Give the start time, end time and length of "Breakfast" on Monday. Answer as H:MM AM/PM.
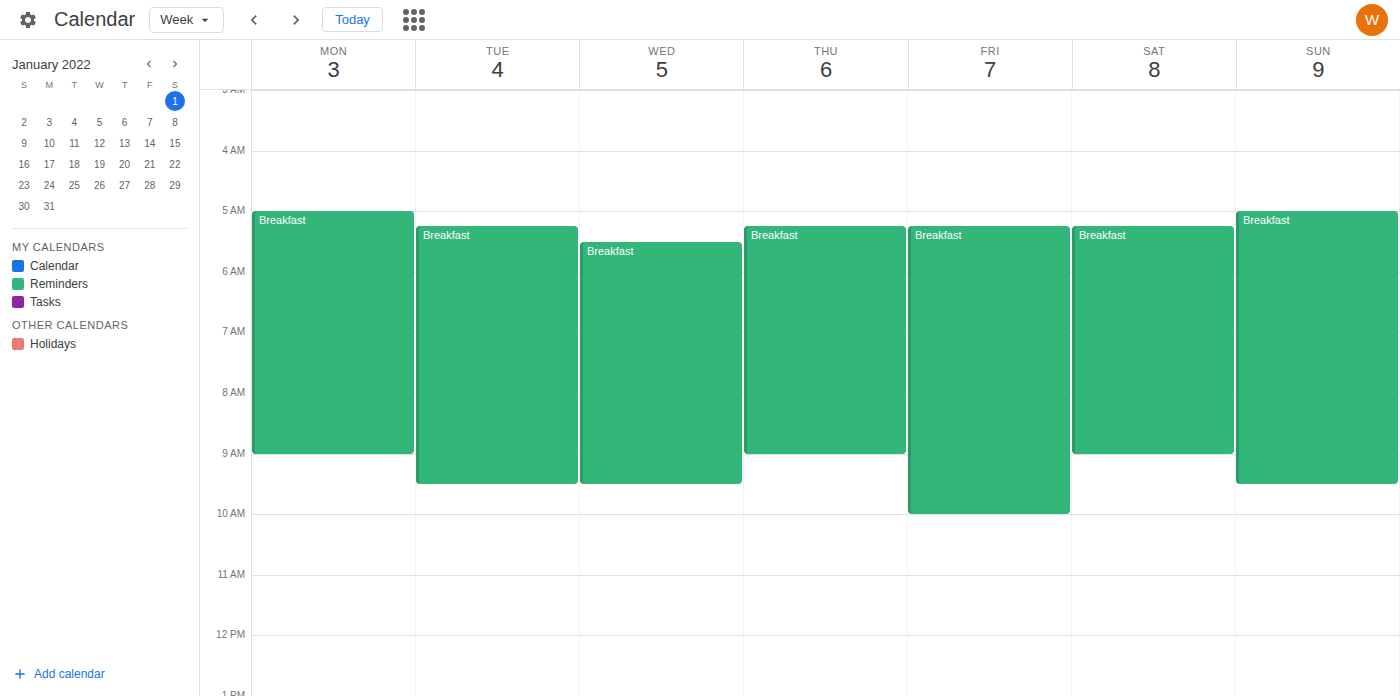
5:00 AM to 9:00 AM, 4 hours